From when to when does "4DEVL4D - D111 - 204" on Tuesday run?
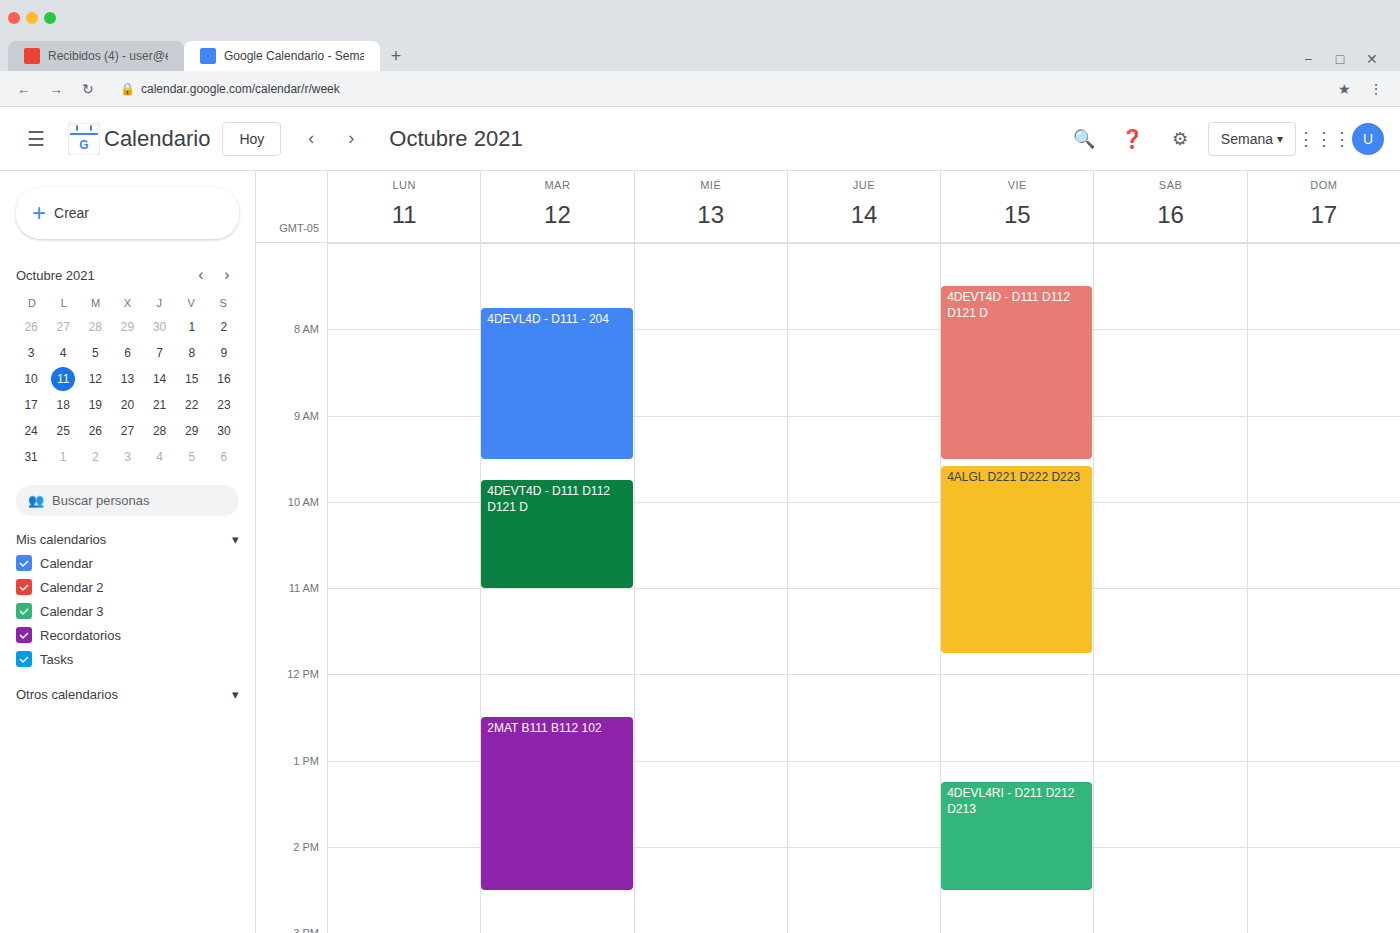
7:45 AM to 9:30 AM